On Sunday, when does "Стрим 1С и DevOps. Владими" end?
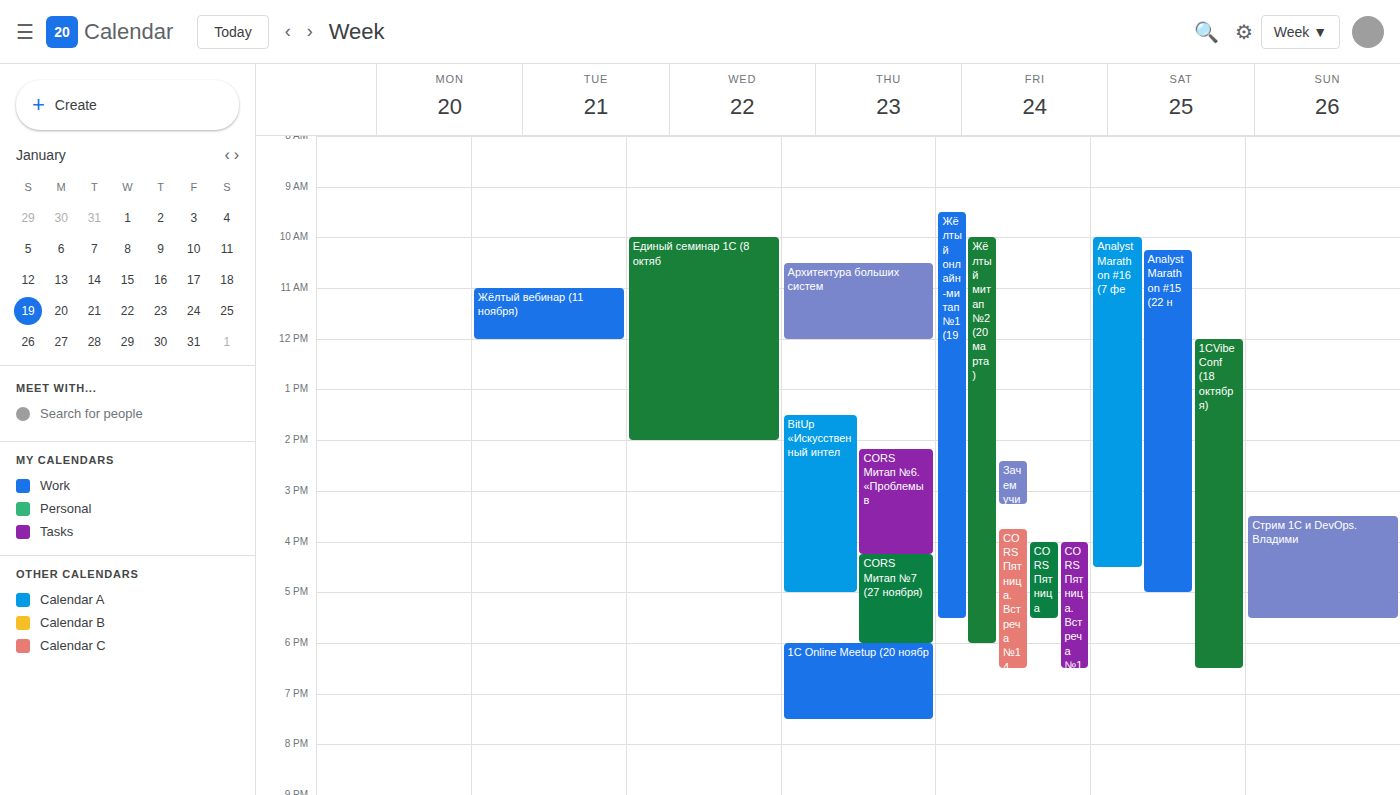
17:30